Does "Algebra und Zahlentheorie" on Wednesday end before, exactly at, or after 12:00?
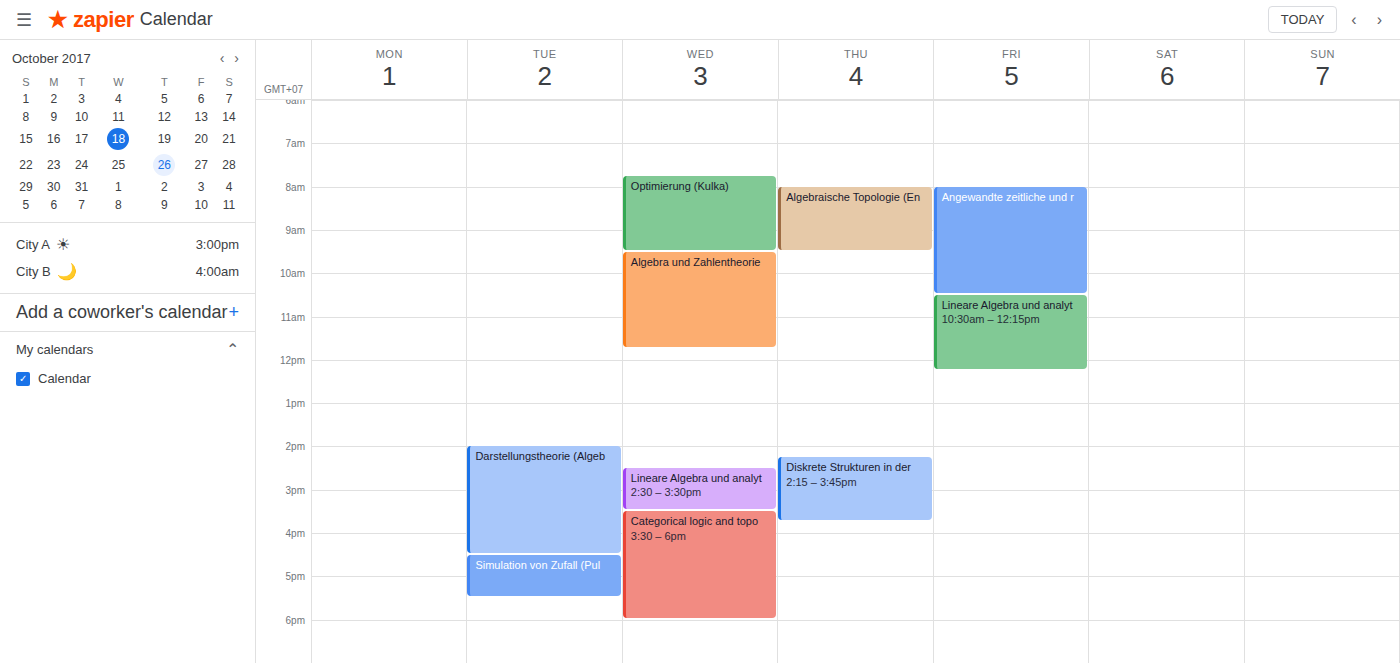
11:45 -- before 12:00, 15 minutes above the 12:00 line.